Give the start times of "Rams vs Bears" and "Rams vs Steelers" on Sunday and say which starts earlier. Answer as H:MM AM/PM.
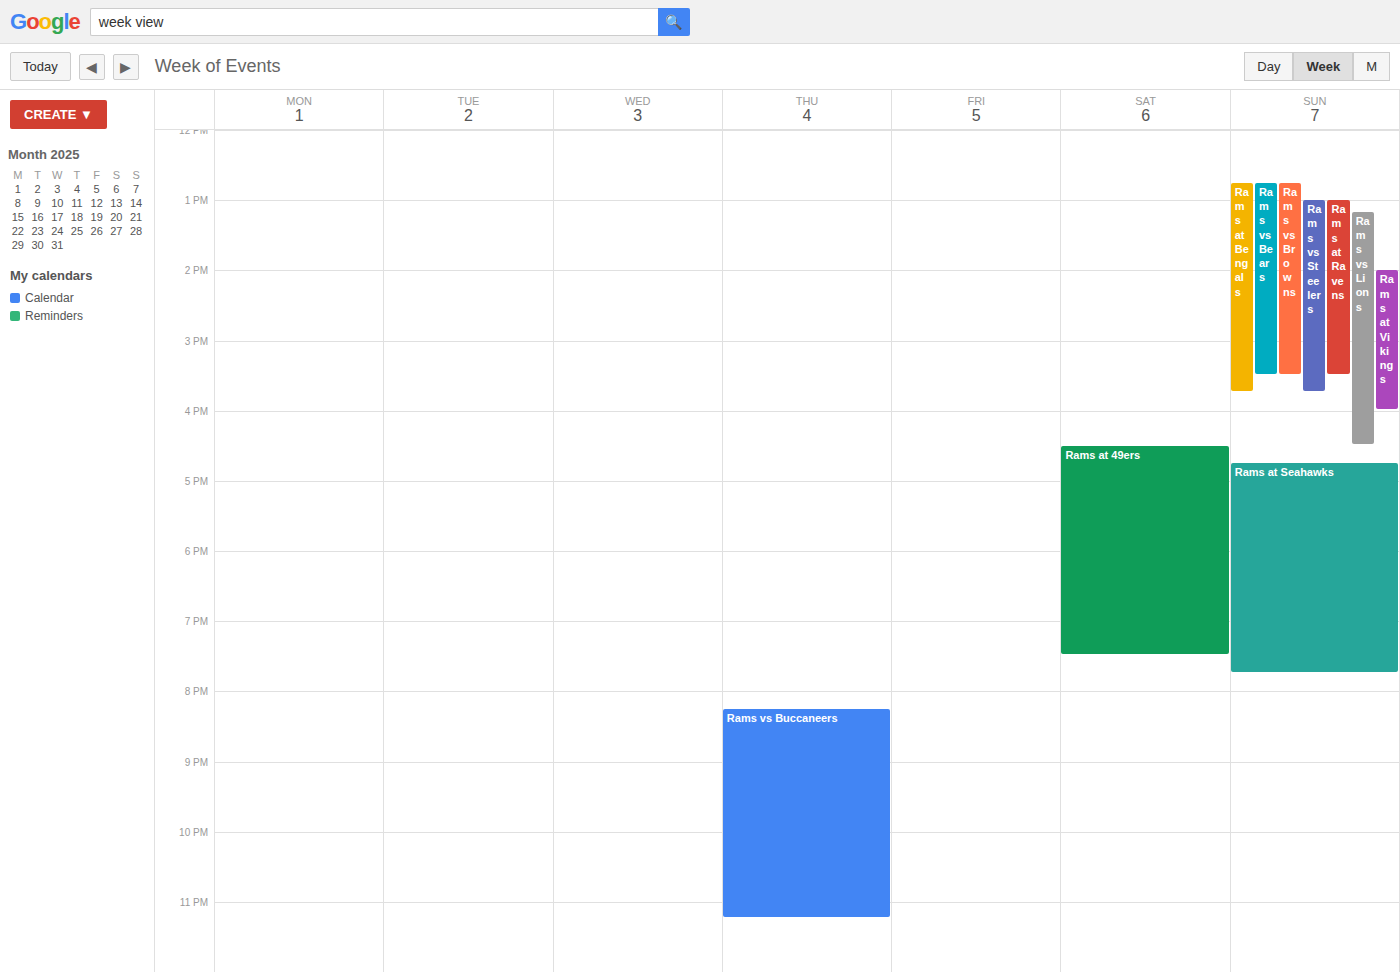
"Rams vs Bears" 12:45 PM; "Rams vs Steelers" 1:00 PM.